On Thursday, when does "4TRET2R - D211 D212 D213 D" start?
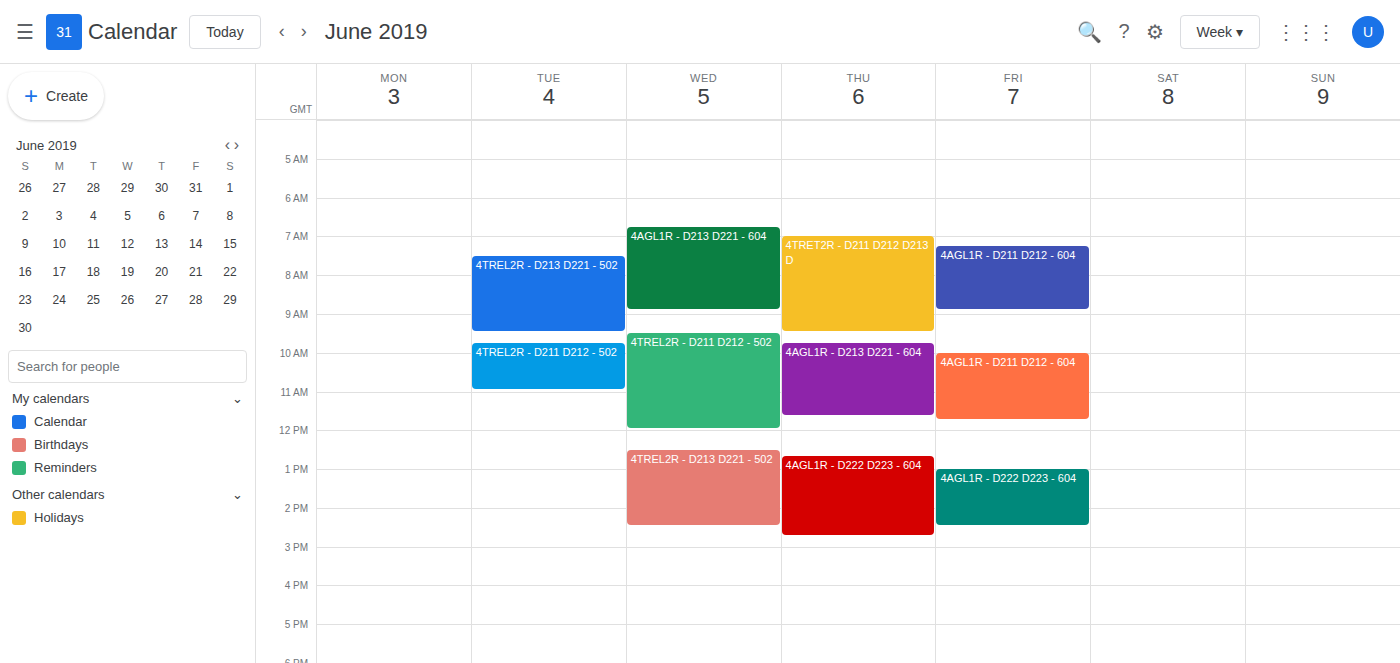
7:00 AM